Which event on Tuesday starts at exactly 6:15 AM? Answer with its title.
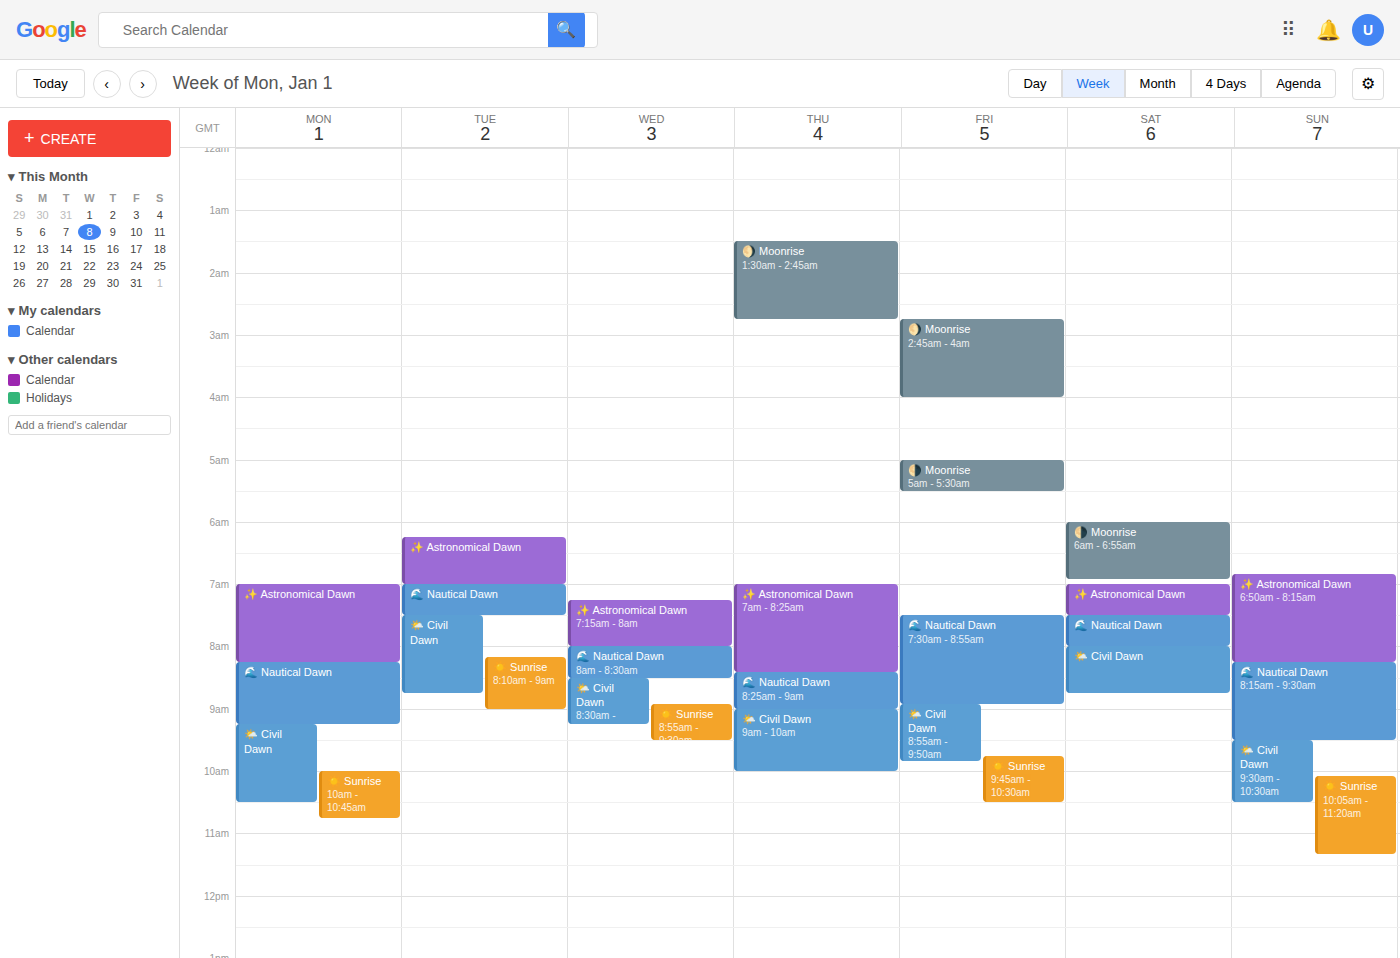
"✨ Astronomical Dawn"